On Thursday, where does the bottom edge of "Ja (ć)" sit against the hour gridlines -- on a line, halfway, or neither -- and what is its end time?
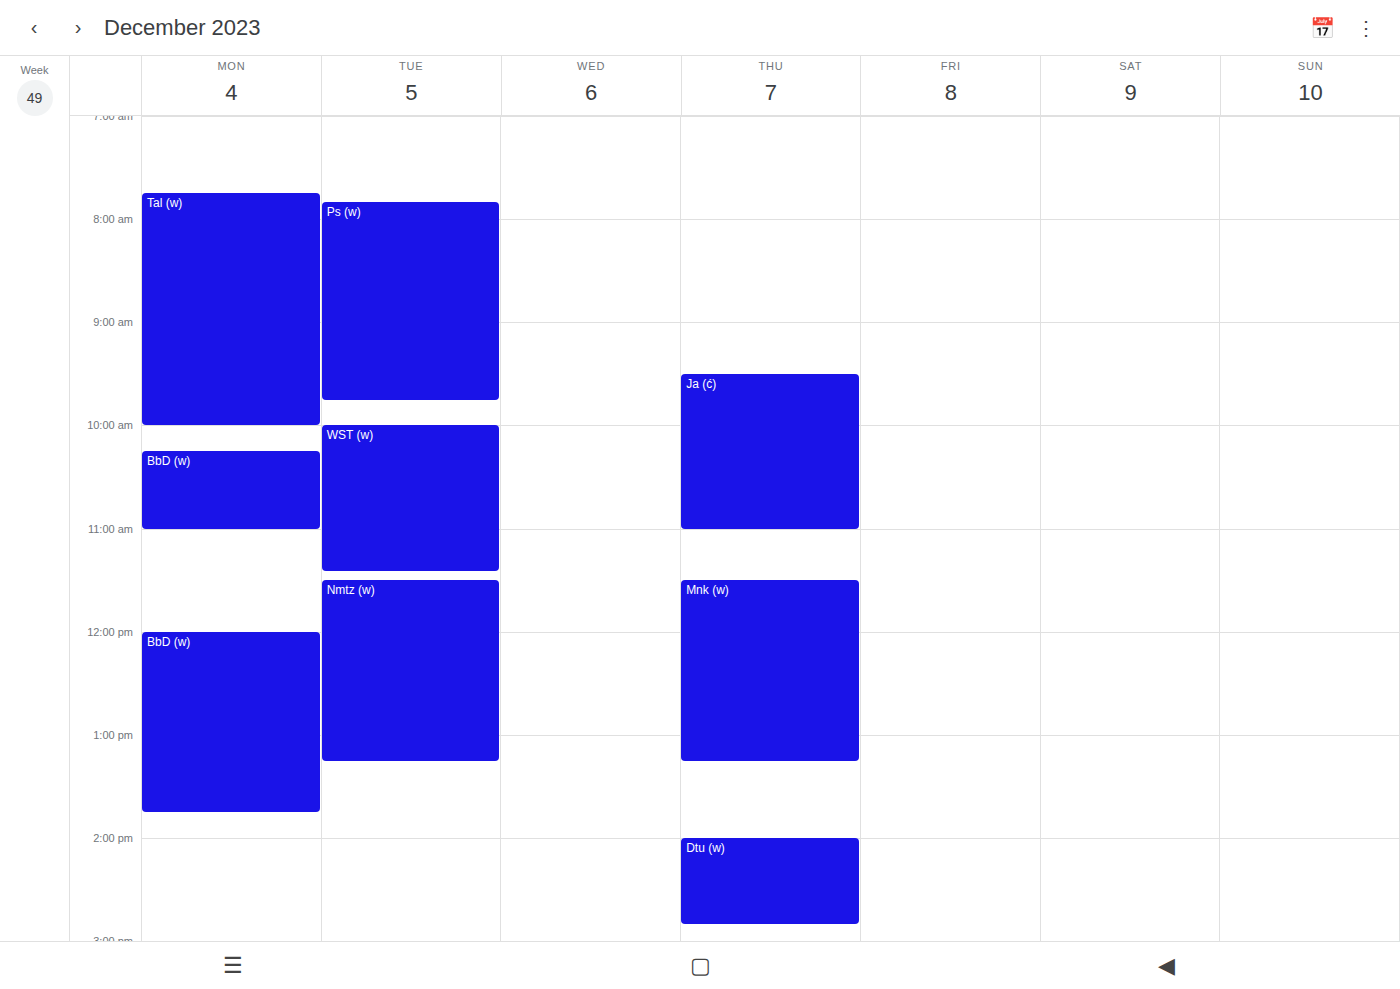
11:00 AM -- exactly on the 11 AM line.